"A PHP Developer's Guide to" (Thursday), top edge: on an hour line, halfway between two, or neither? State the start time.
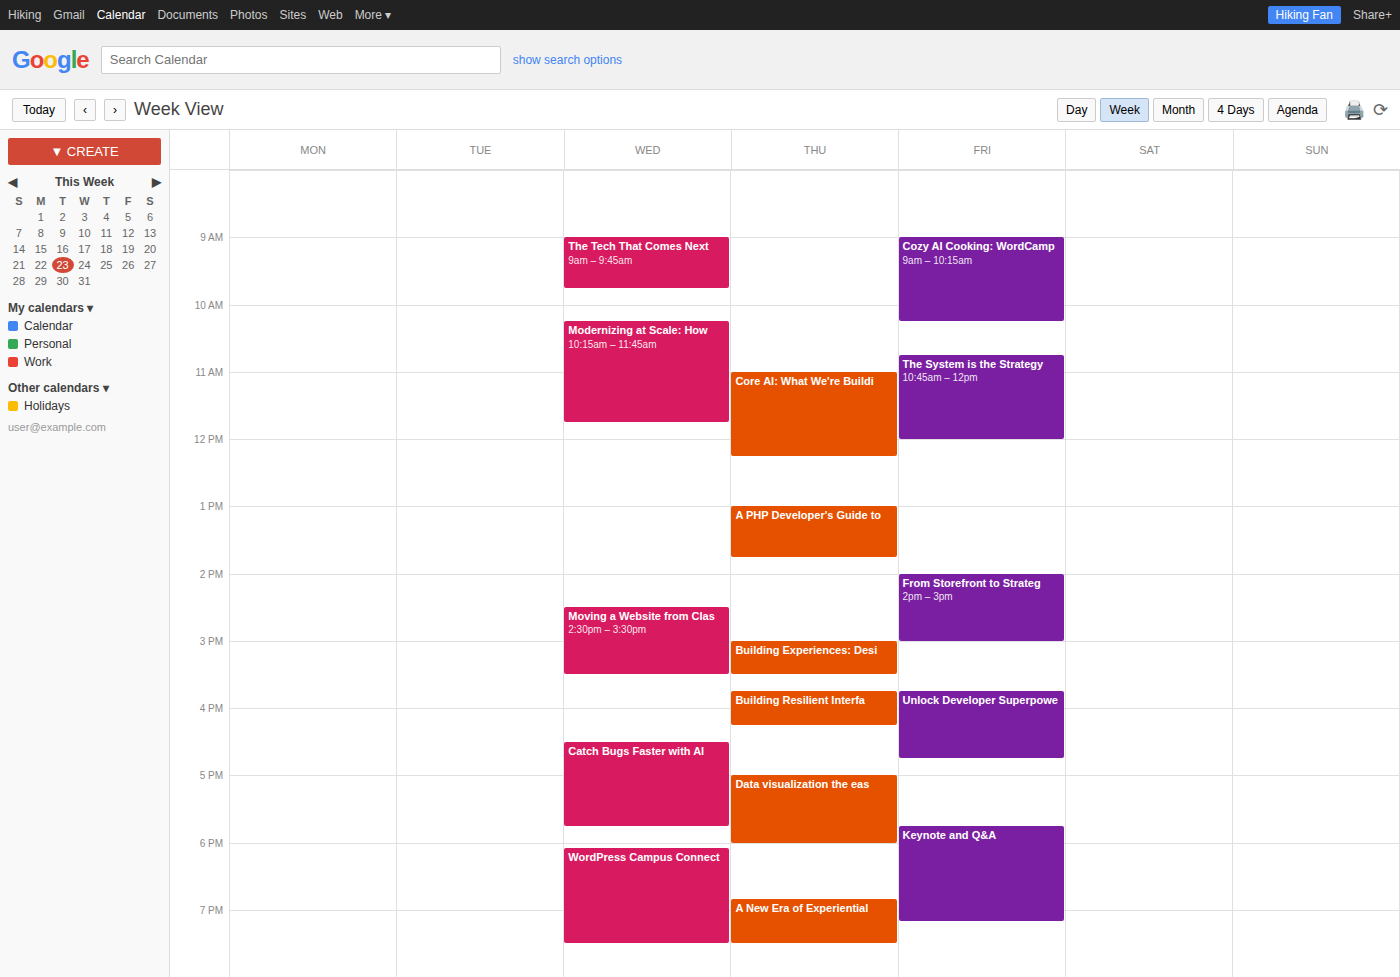
1:00 PM -- exactly on the 1 PM line.